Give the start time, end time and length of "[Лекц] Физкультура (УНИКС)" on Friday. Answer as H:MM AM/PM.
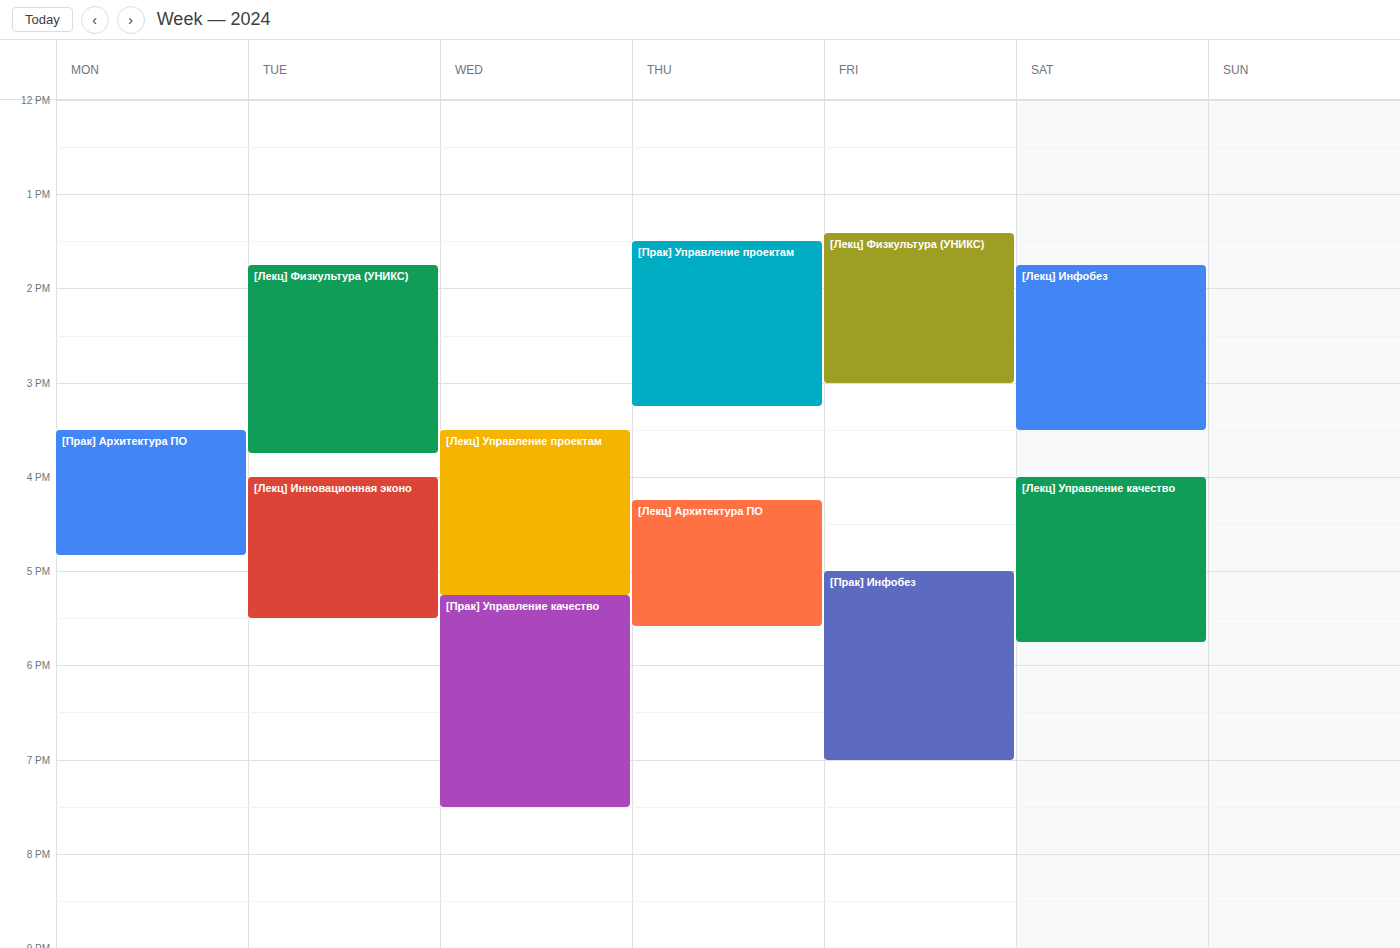
1:25 PM to 3:00 PM, 1 hour 35 minutes